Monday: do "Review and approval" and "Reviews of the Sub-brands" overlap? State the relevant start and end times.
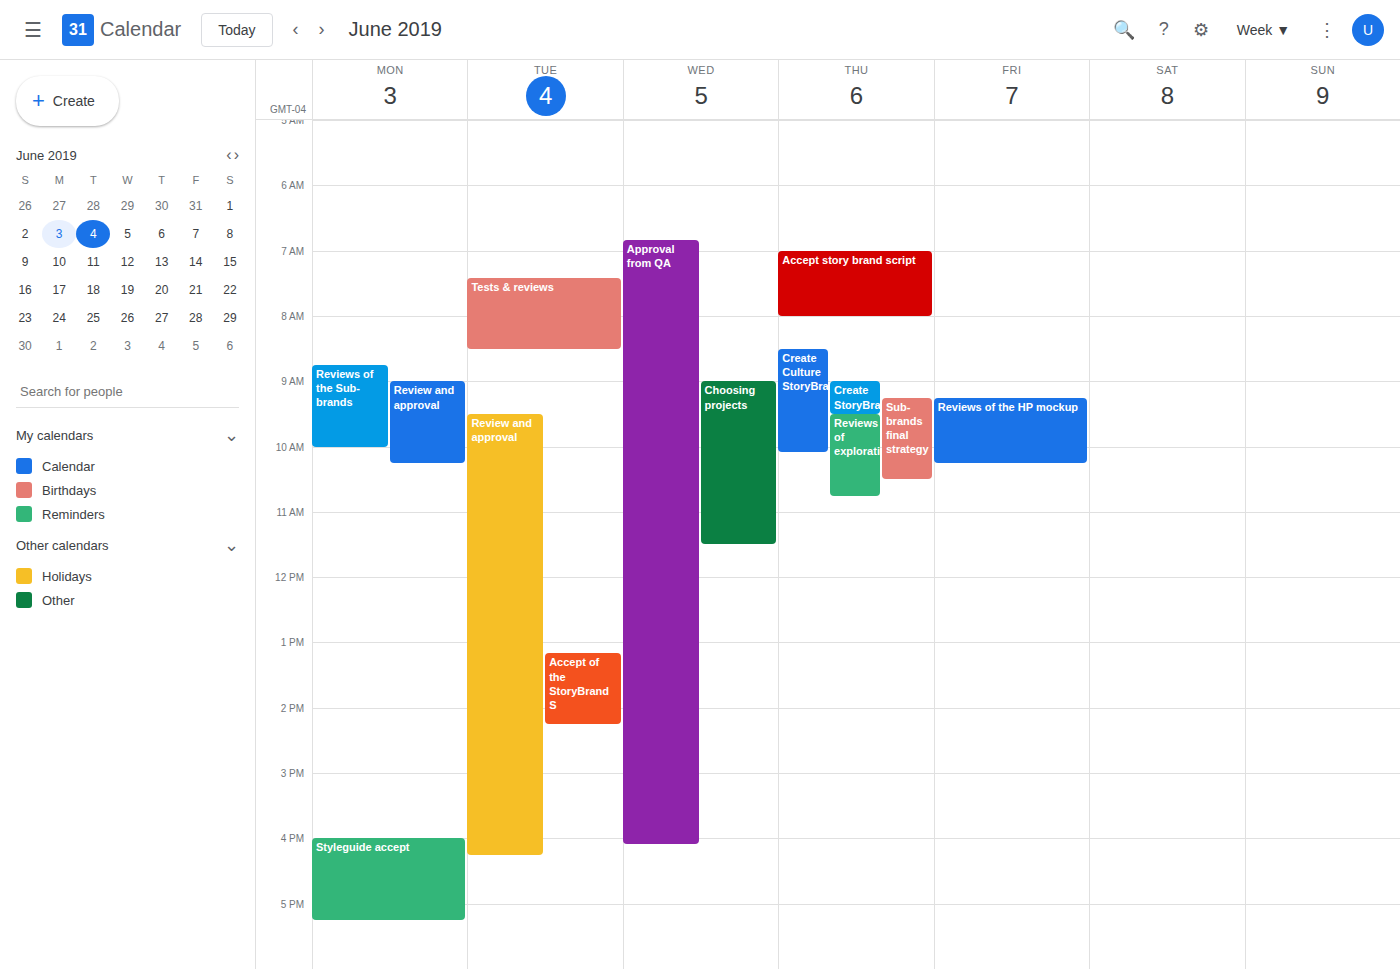
"Review and approval" starts at 9:00 AM, before "Reviews of the Sub-brands" ends at 10:00 AM -- they overlap.